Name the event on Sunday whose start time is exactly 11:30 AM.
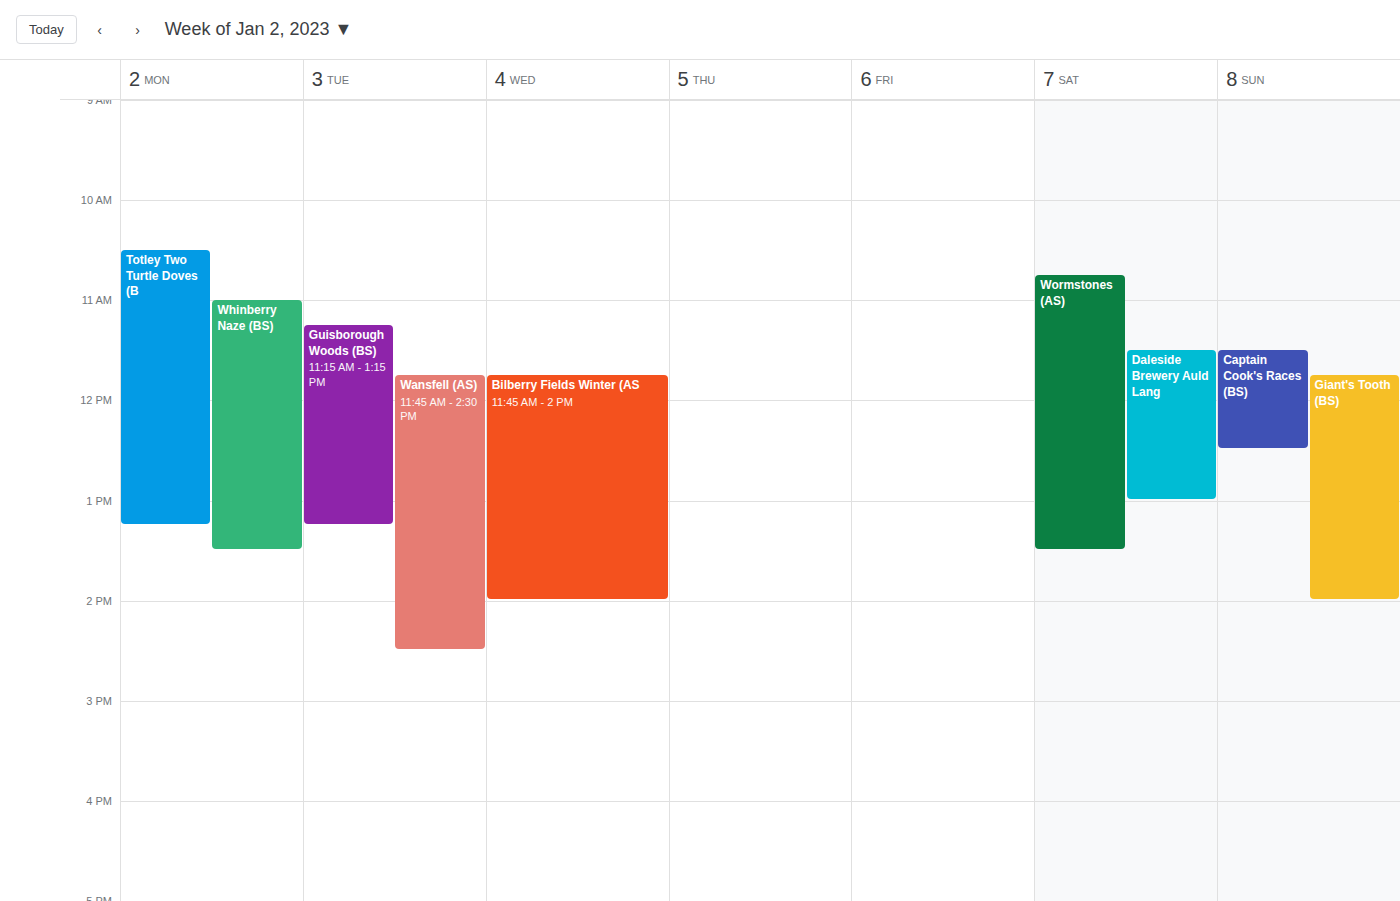
"Captain Cook's Races (BS)"